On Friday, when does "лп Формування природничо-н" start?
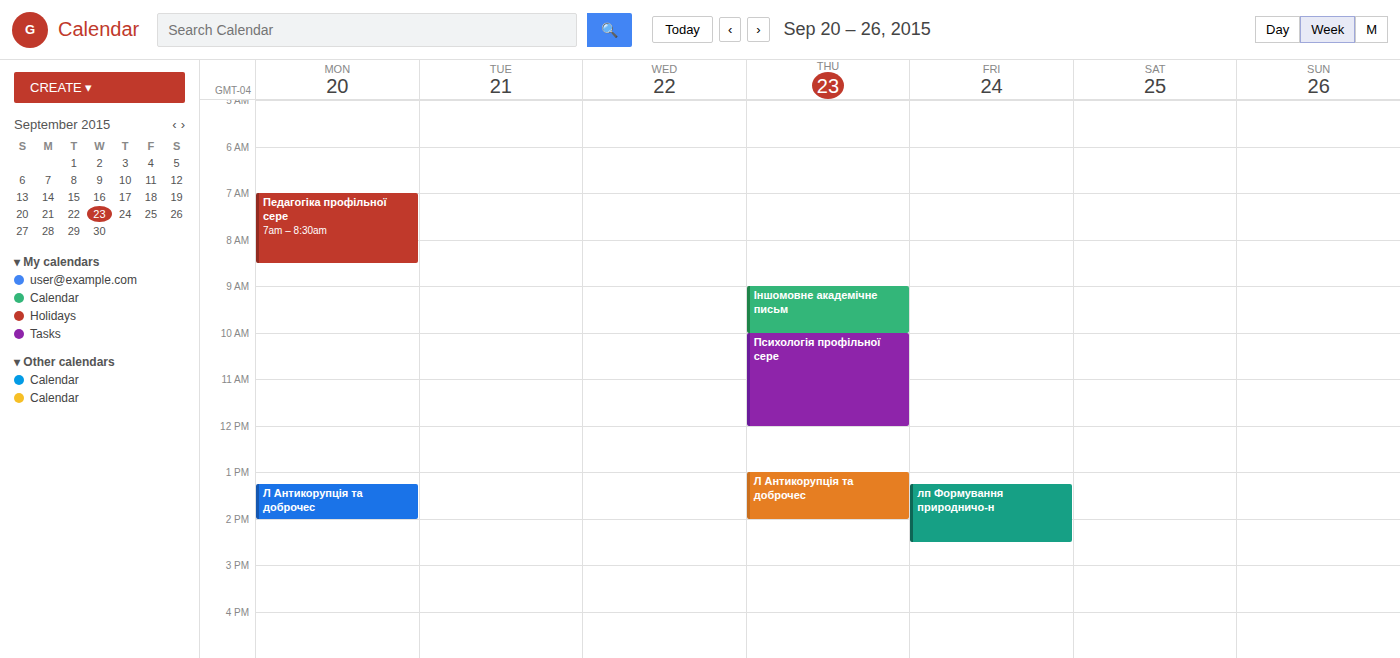
1:15 PM